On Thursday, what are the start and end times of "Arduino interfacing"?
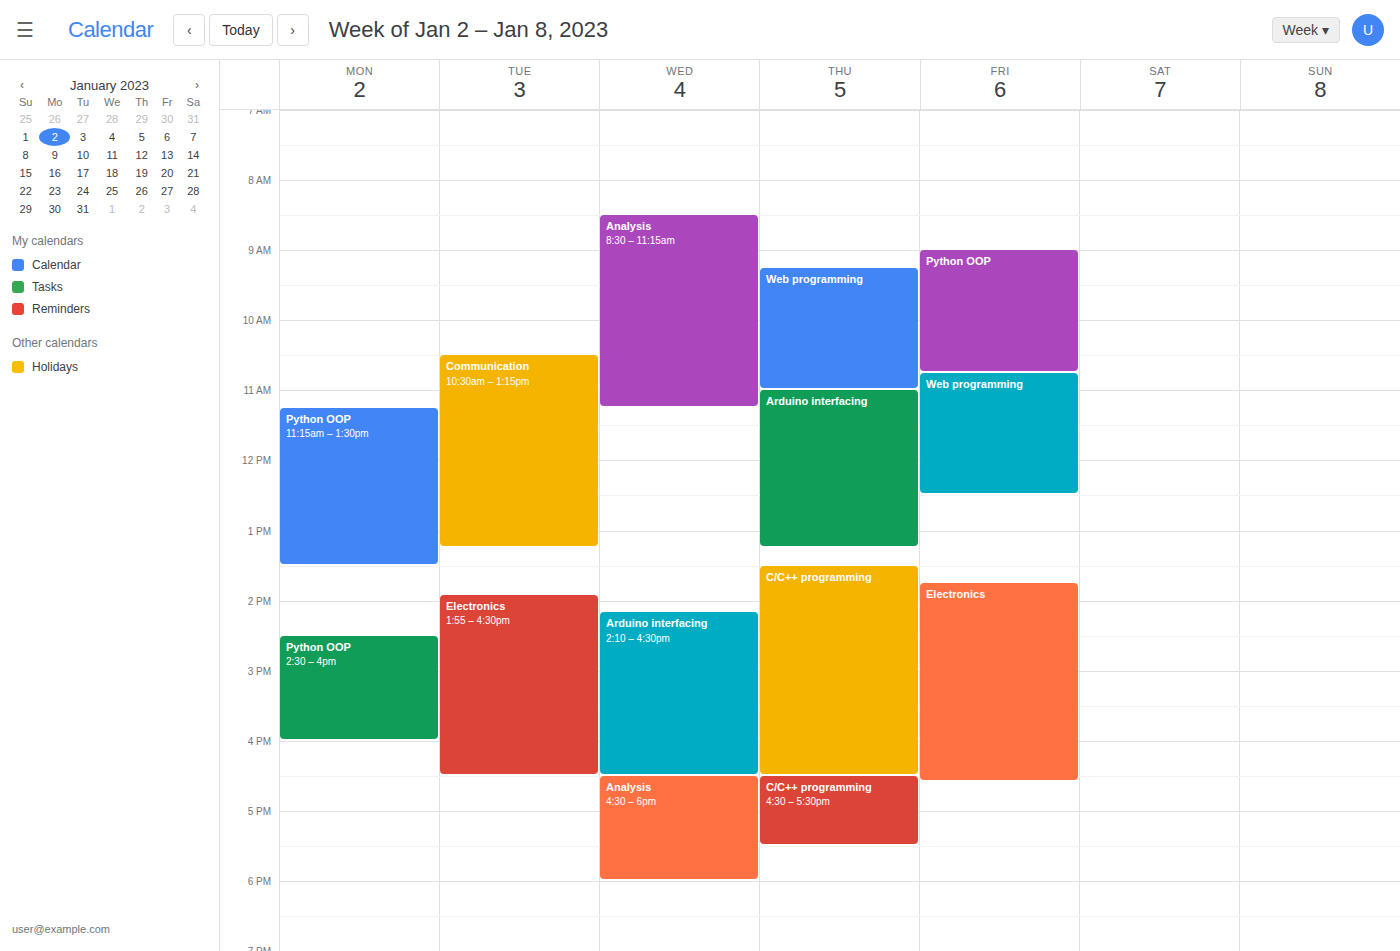
11:00 to 13:15